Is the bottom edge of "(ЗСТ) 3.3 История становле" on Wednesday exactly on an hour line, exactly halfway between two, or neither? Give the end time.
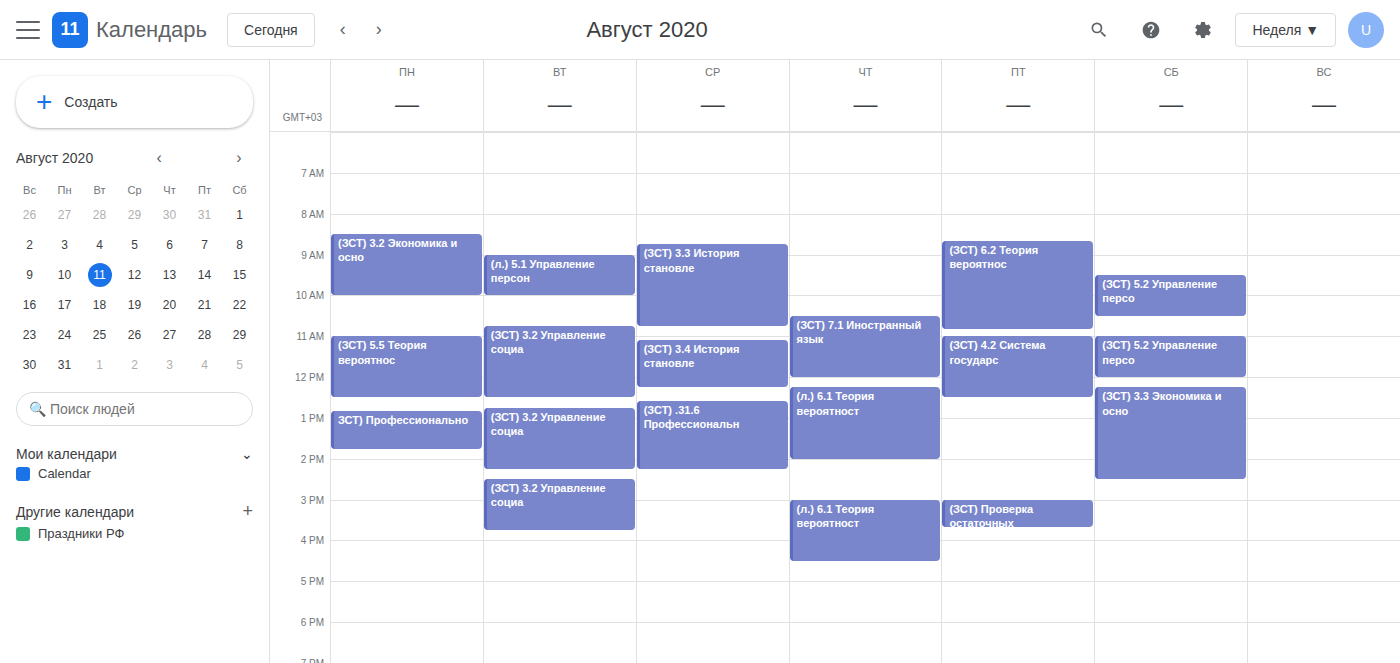
10:45 AM -- neither: three quarters of the way from the 10 AM line to the 11 AM line.